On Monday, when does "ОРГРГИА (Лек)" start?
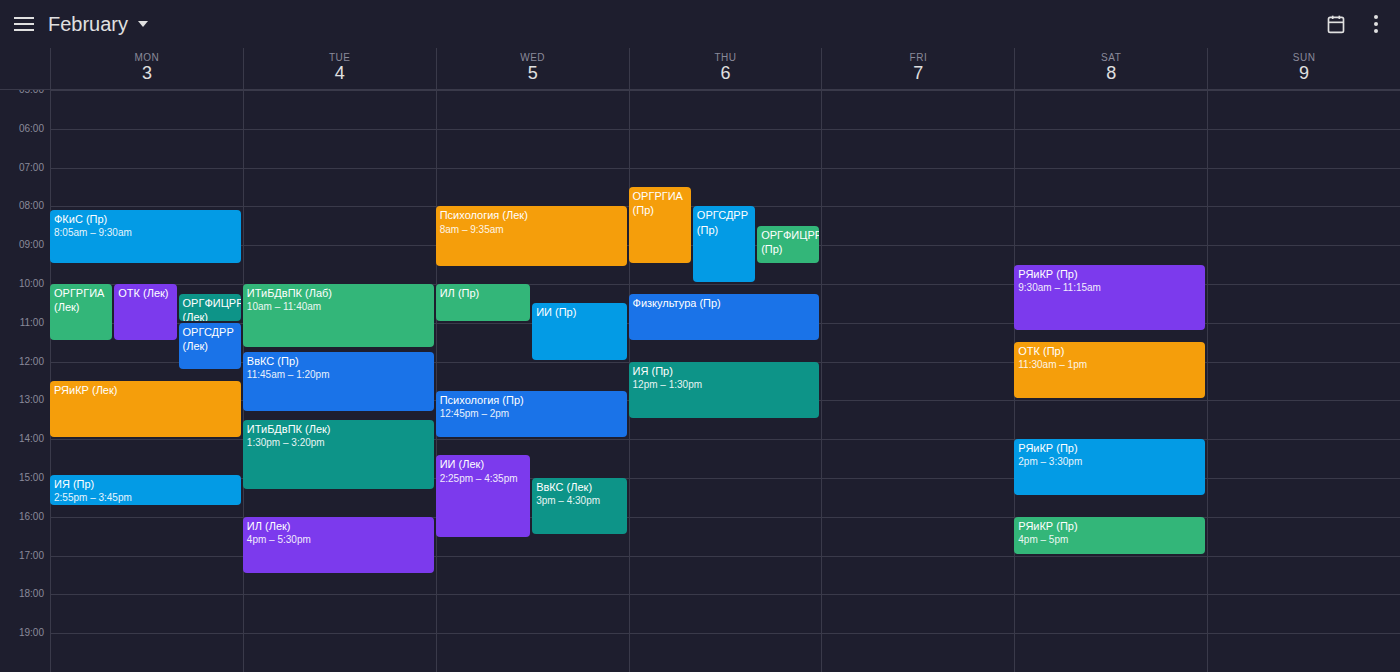
10:00 AM